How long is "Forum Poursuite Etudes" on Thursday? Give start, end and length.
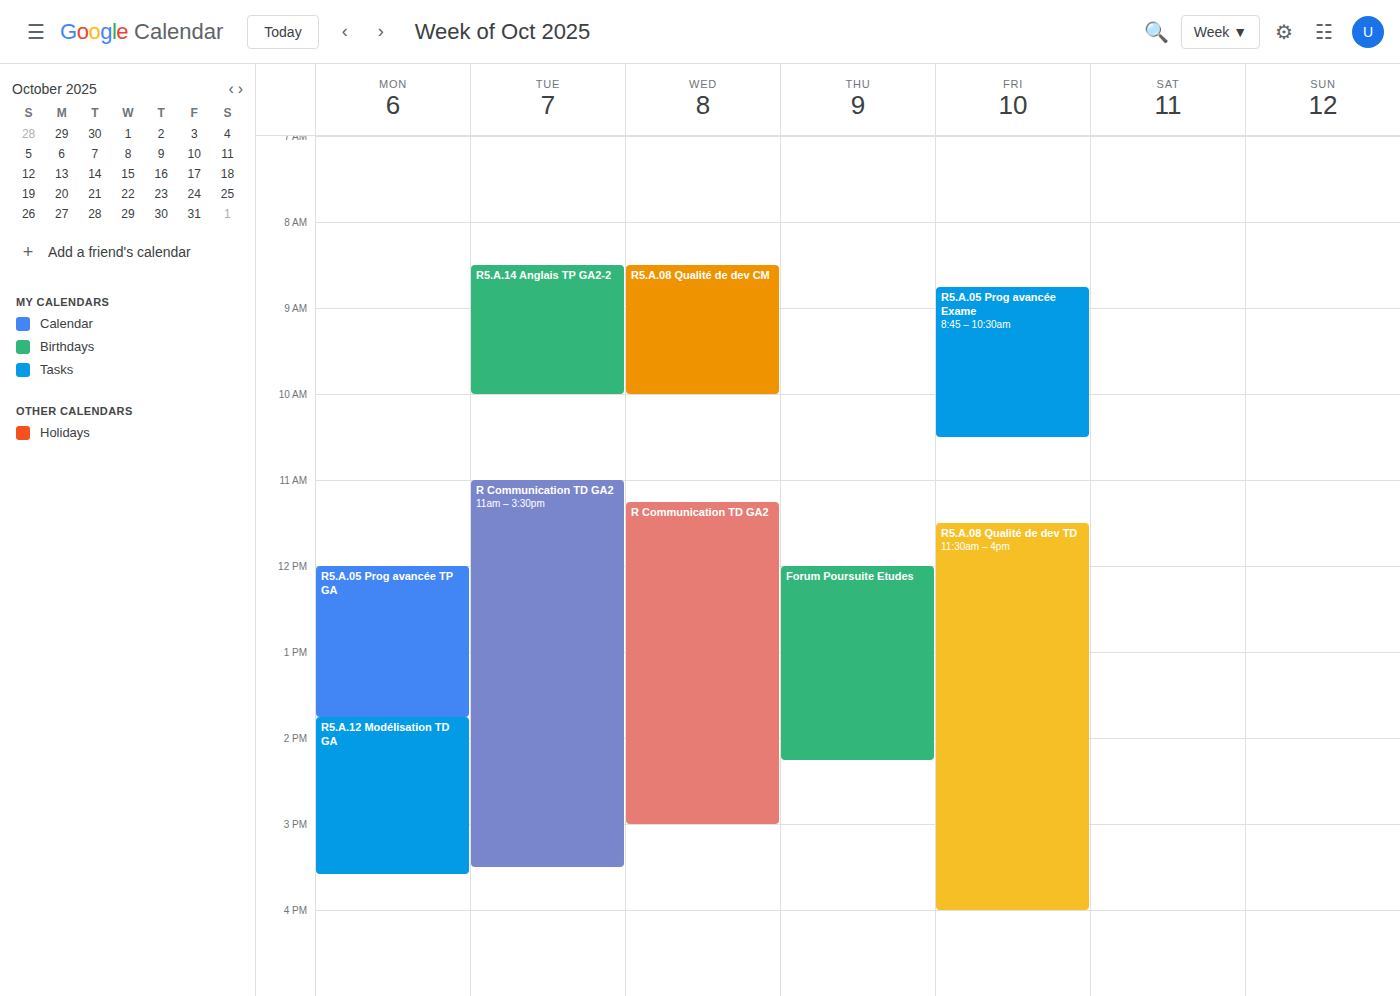
12:00 PM to 2:15 PM, 2 hours 15 minutes